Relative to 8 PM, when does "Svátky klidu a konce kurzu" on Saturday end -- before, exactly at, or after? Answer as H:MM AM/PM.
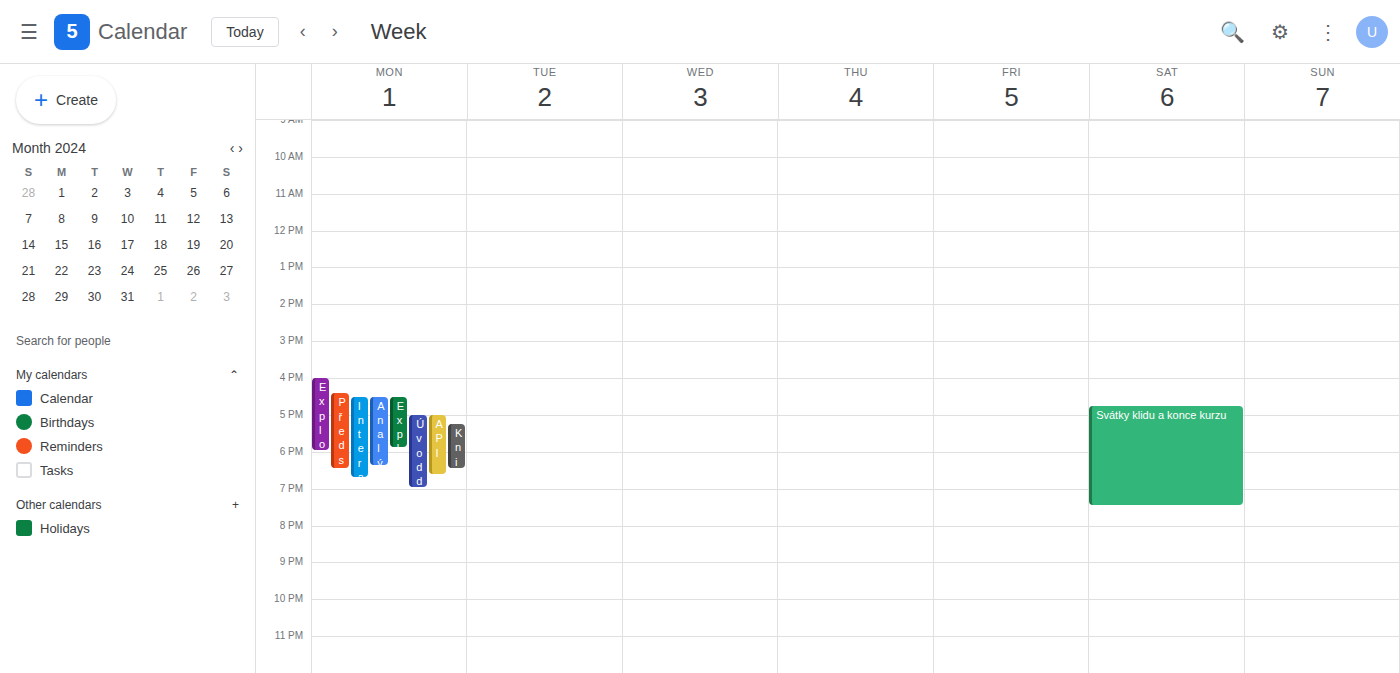
7:30 PM -- before 8 PM, 30 minutes above the 8 PM line.